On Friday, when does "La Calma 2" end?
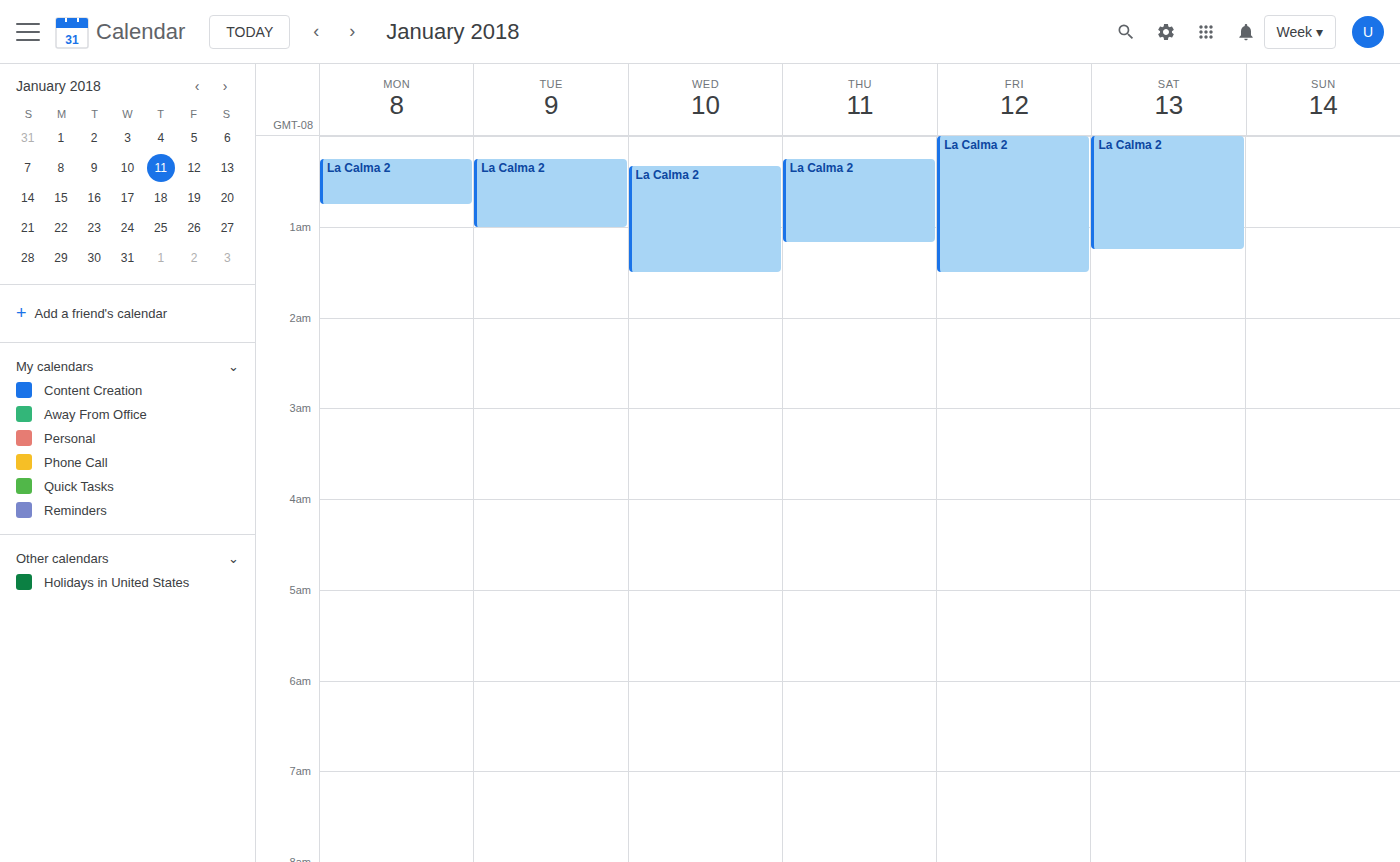
1:30 AM